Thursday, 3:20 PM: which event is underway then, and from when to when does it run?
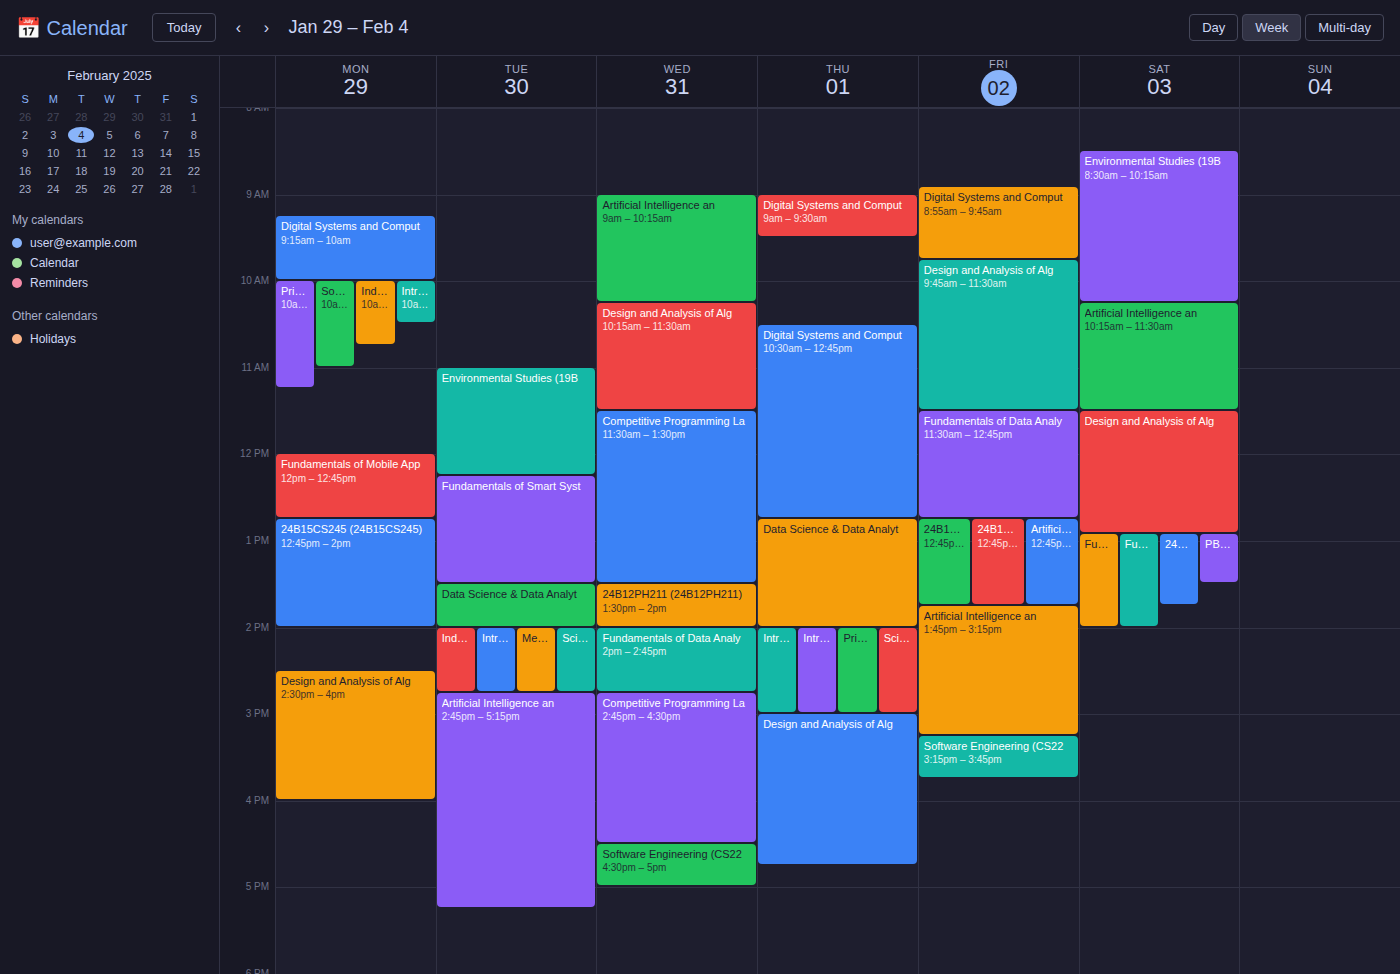
"Design and Analysis of Alg", 3:00 PM to 4:45 PM